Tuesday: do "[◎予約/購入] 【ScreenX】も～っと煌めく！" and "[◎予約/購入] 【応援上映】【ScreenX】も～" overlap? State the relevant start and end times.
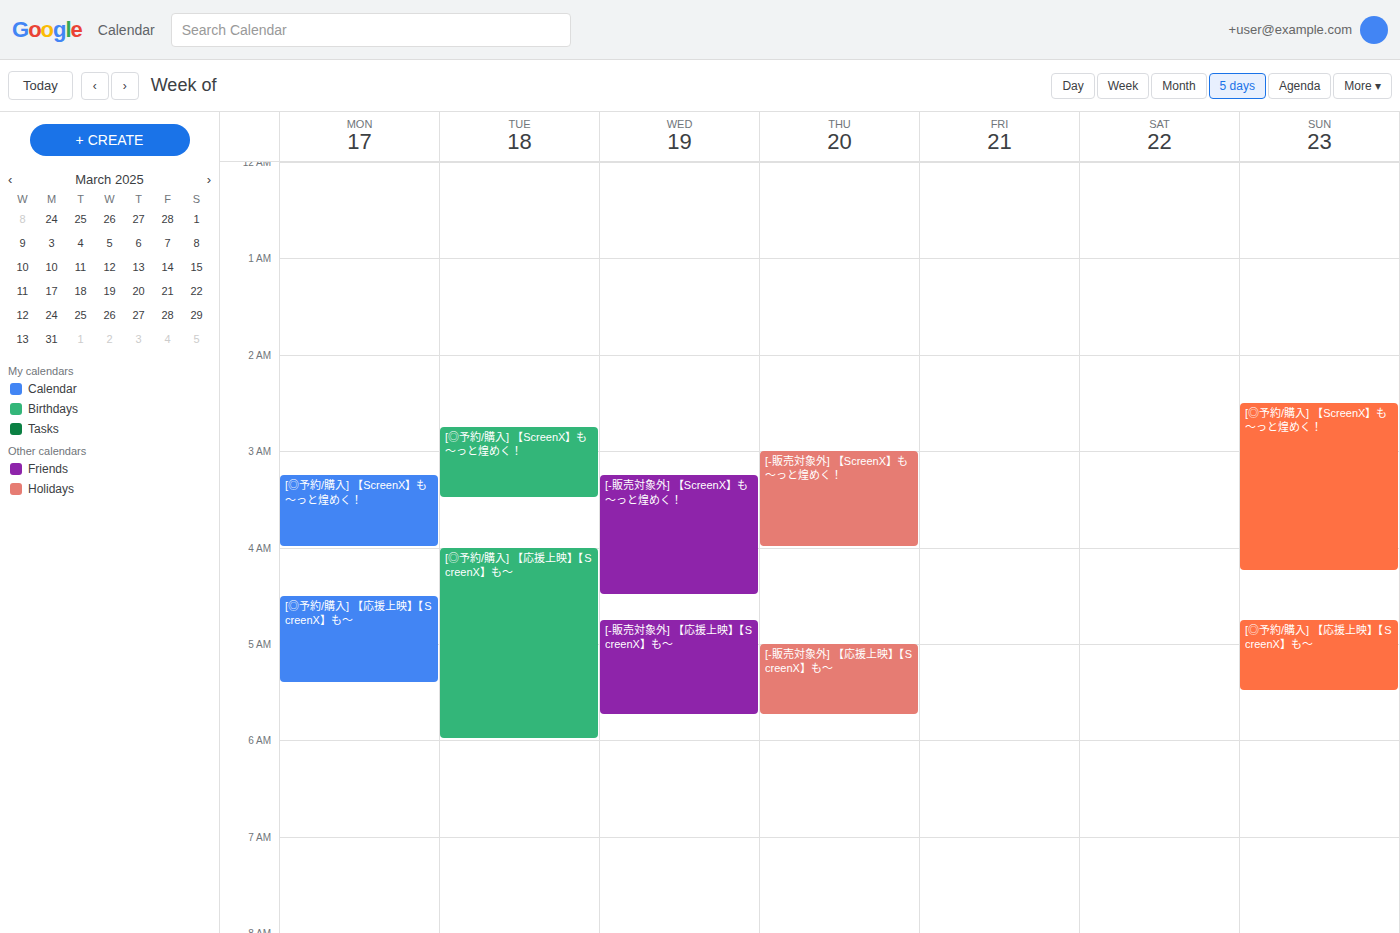
"[◎予約/購入] 【ScreenX】も～っと煌めく！" ends at 3:30 AM and "[◎予約/購入] 【応援上映】【ScreenX】も～" starts at 4:00 AM -- no overlap.